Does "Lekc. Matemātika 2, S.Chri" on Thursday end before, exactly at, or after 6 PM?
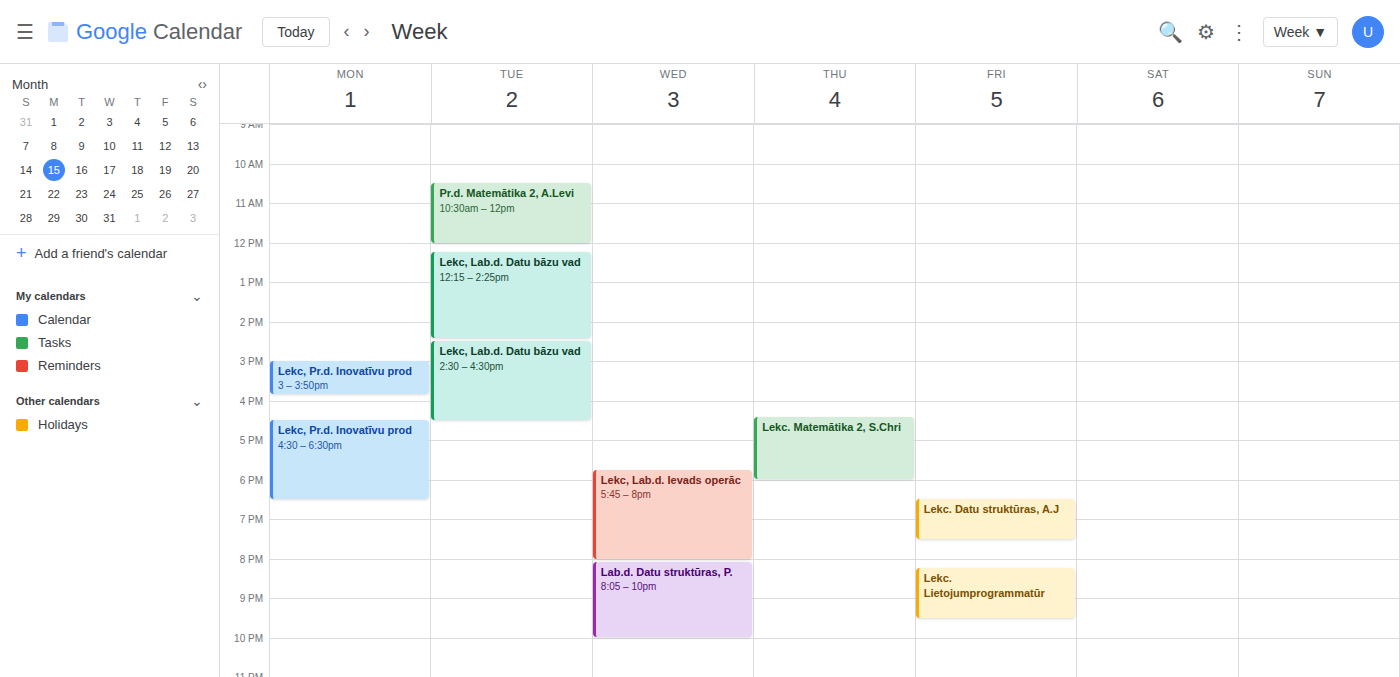
6:00 PM -- exactly at 6 PM, on the 6 PM line.